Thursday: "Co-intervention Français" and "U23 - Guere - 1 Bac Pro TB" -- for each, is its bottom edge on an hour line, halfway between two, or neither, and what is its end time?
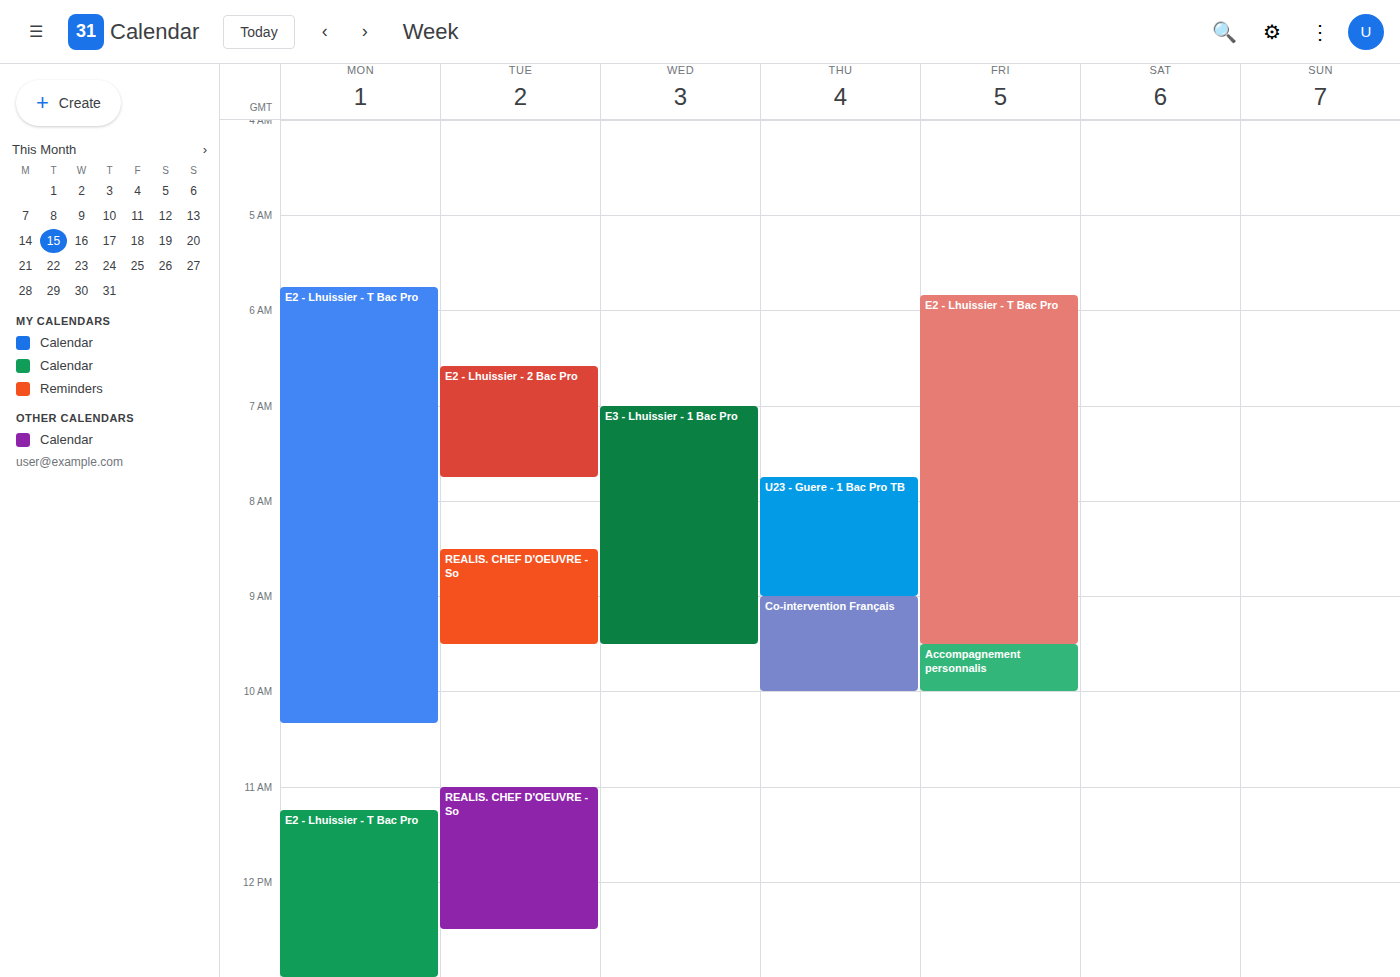
"Co-intervention Français": 10:00 AM, exactly on the 10 AM line. "U23 - Guere - 1 Bac Pro TB": 9:00 AM, exactly on the 9 AM line.